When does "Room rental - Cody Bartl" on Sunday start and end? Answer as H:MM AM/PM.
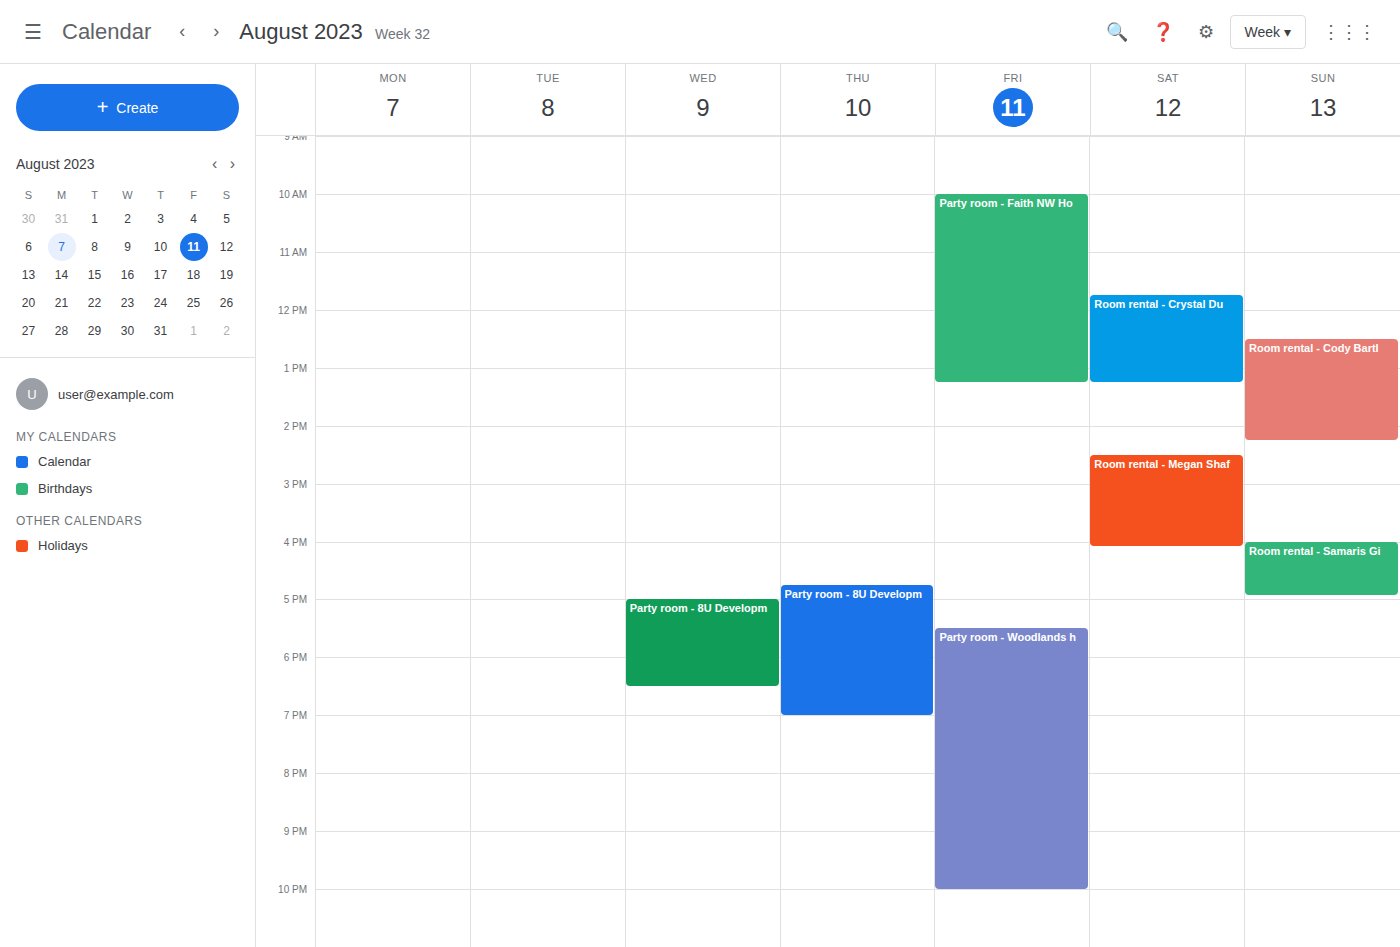
12:30 PM to 2:15 PM